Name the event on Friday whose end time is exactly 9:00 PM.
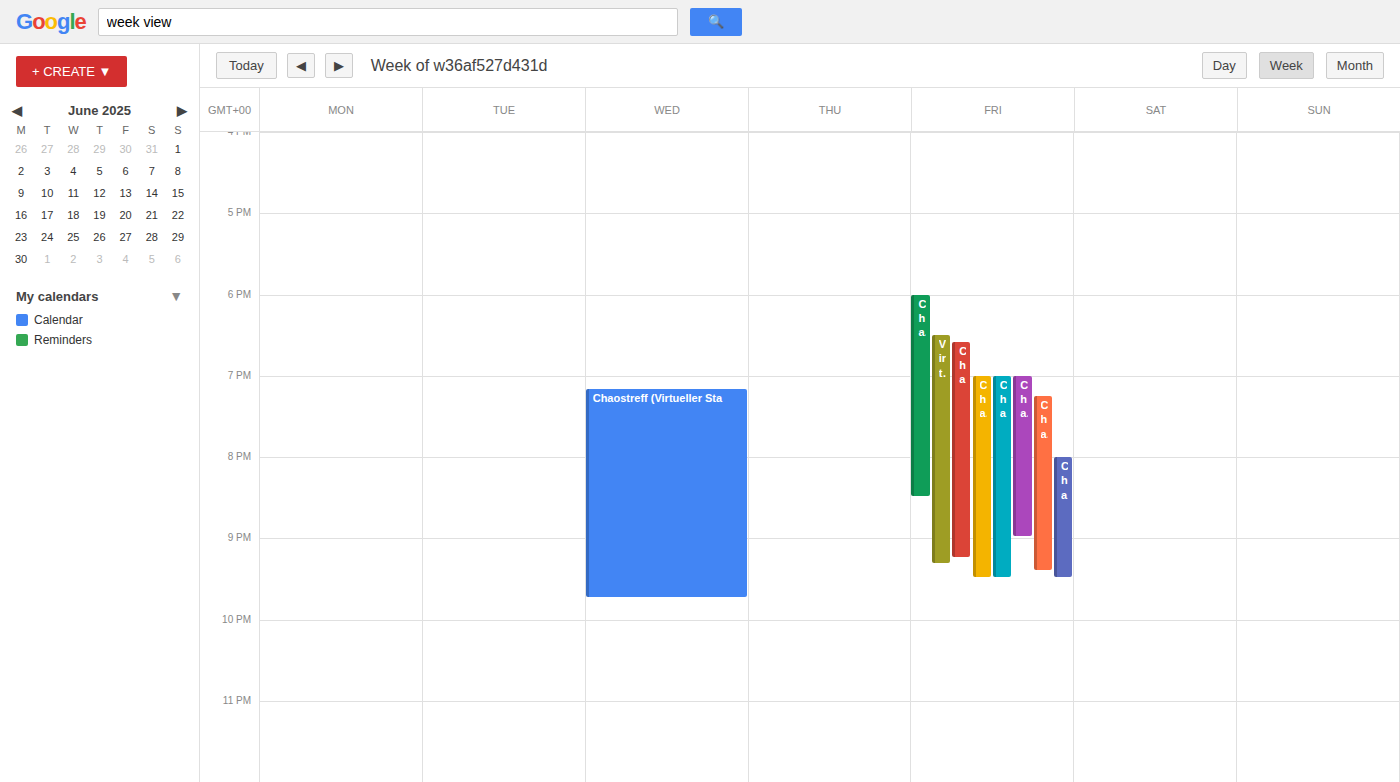
"Chaostreff Juli 2021"